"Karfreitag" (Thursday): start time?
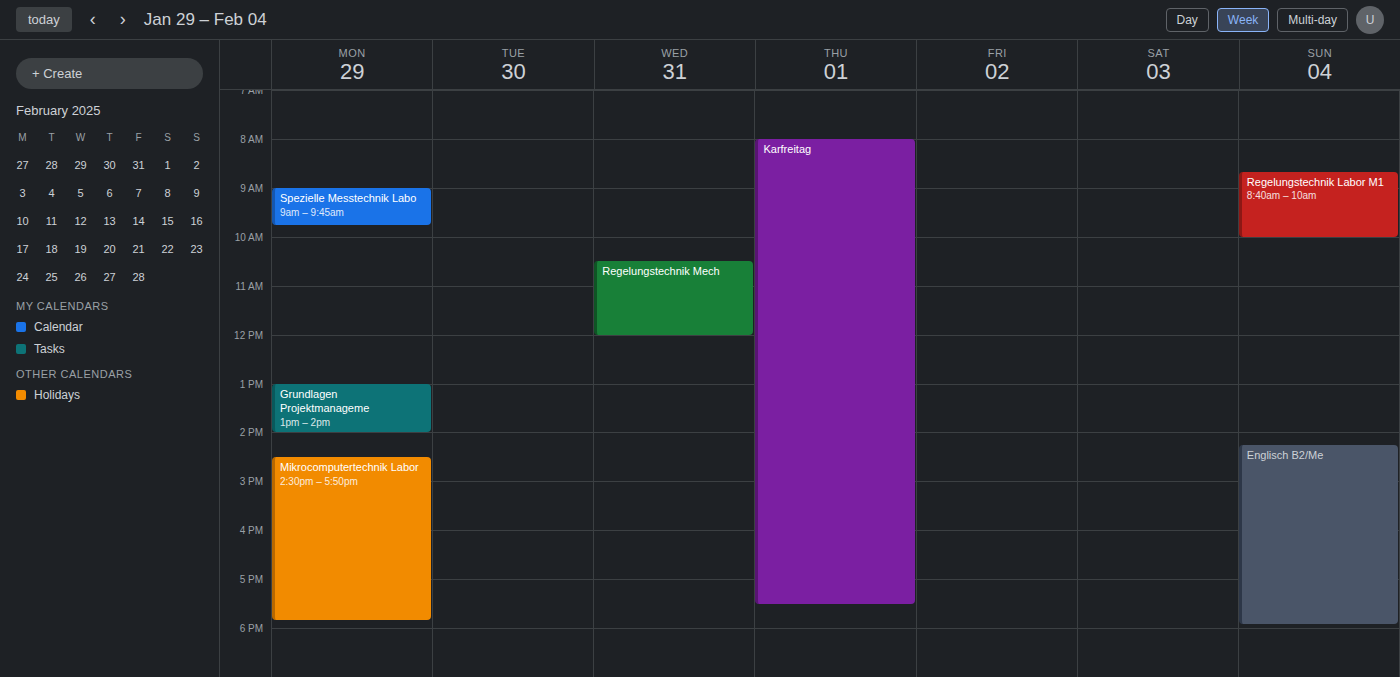
8:00 AM